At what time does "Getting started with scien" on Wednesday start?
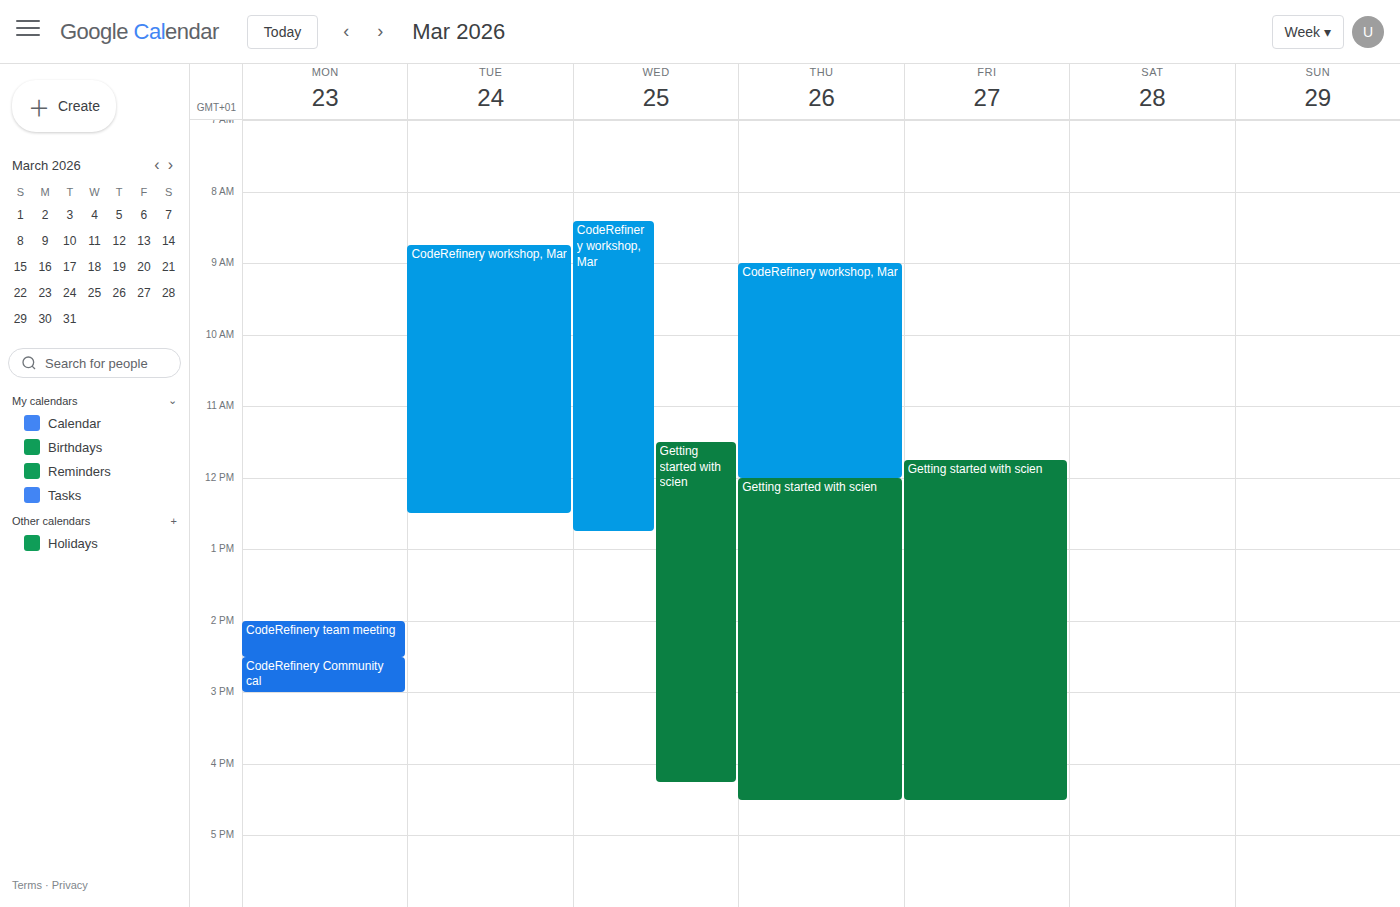
11:30 AM